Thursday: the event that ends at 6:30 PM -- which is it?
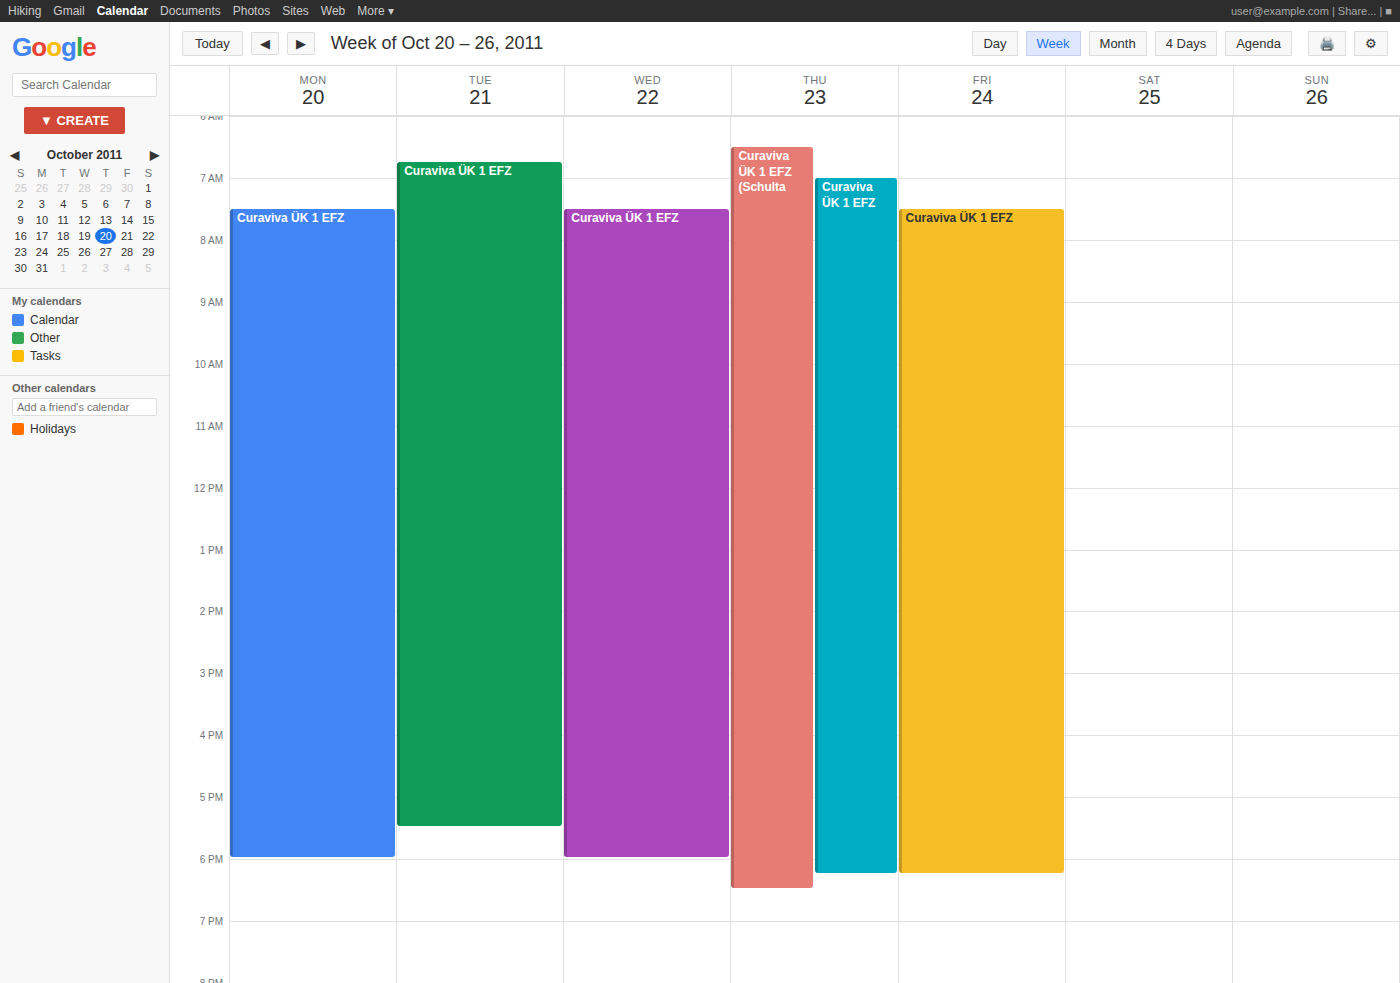
"Curaviva ÜK 1 EFZ (Schulta"